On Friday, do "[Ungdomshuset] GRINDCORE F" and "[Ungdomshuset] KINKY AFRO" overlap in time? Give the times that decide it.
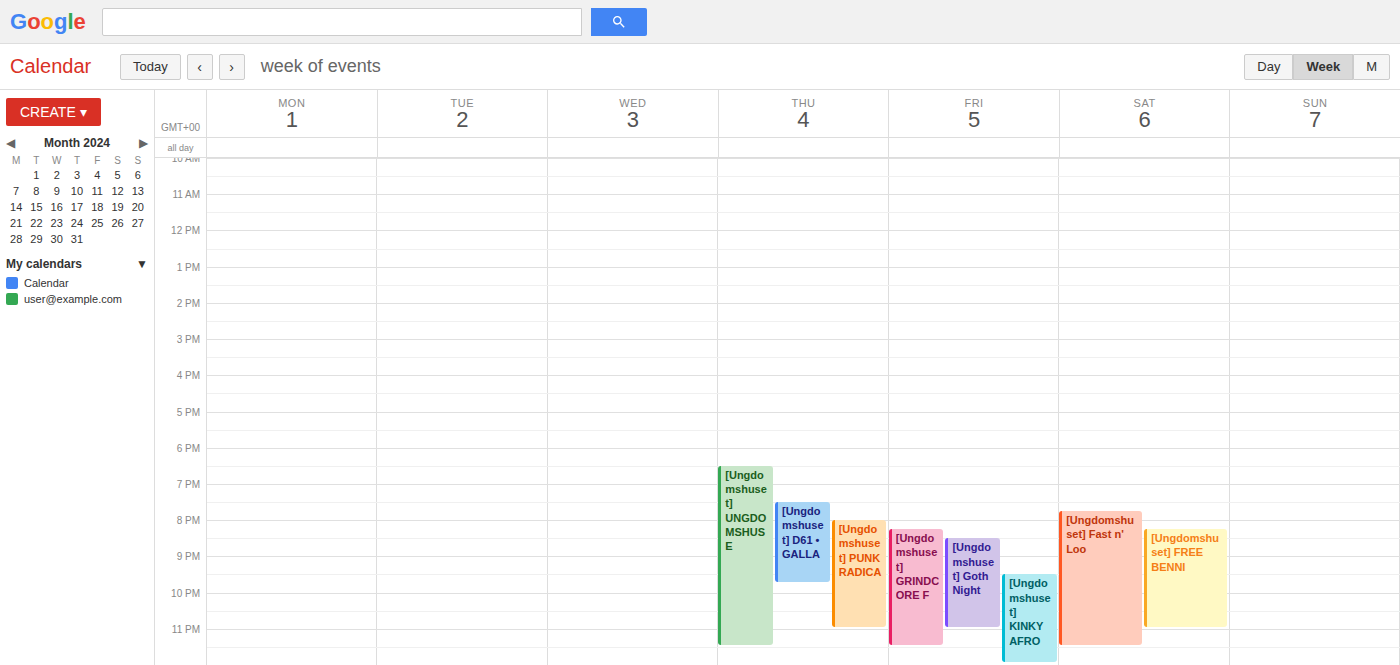
"[Ungdomshuset] KINKY AFRO" starts at 9:30 PM, before "[Ungdomshuset] GRINDCORE F" ends at 11:30 PM -- they overlap.